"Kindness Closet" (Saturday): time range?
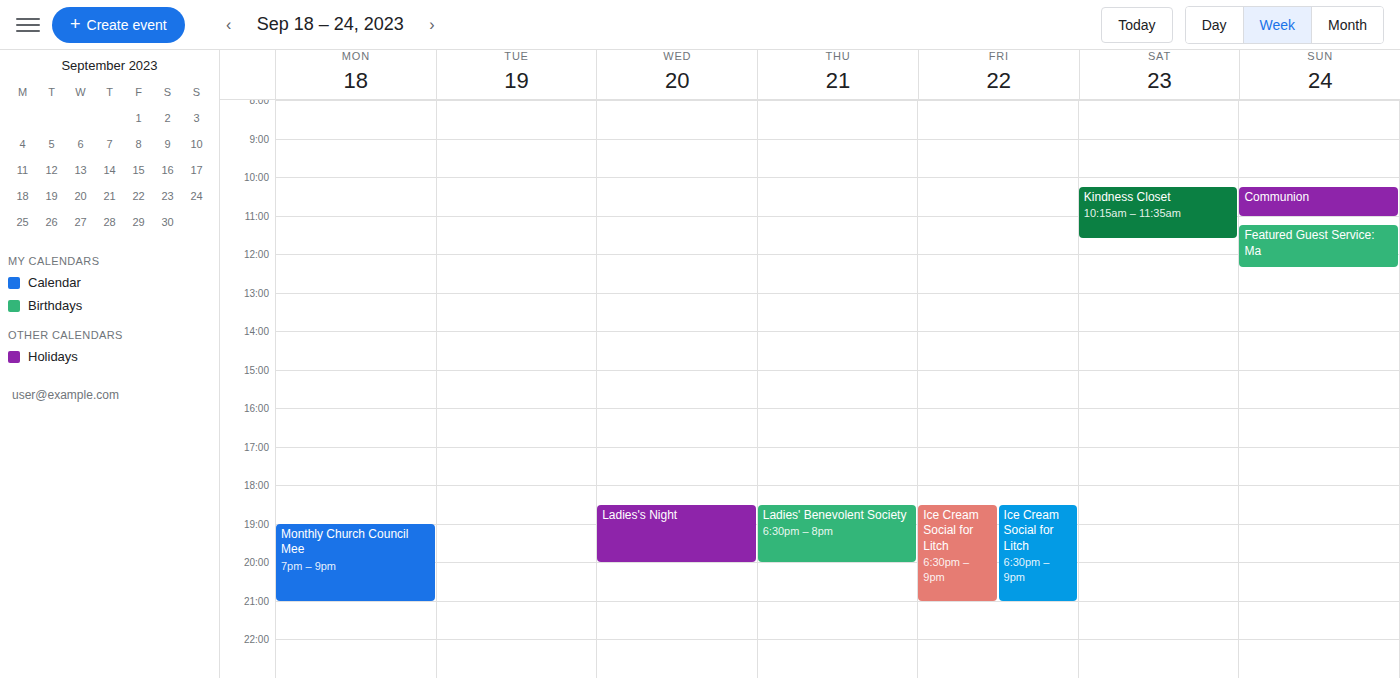
10:15 AM to 11:35 AM